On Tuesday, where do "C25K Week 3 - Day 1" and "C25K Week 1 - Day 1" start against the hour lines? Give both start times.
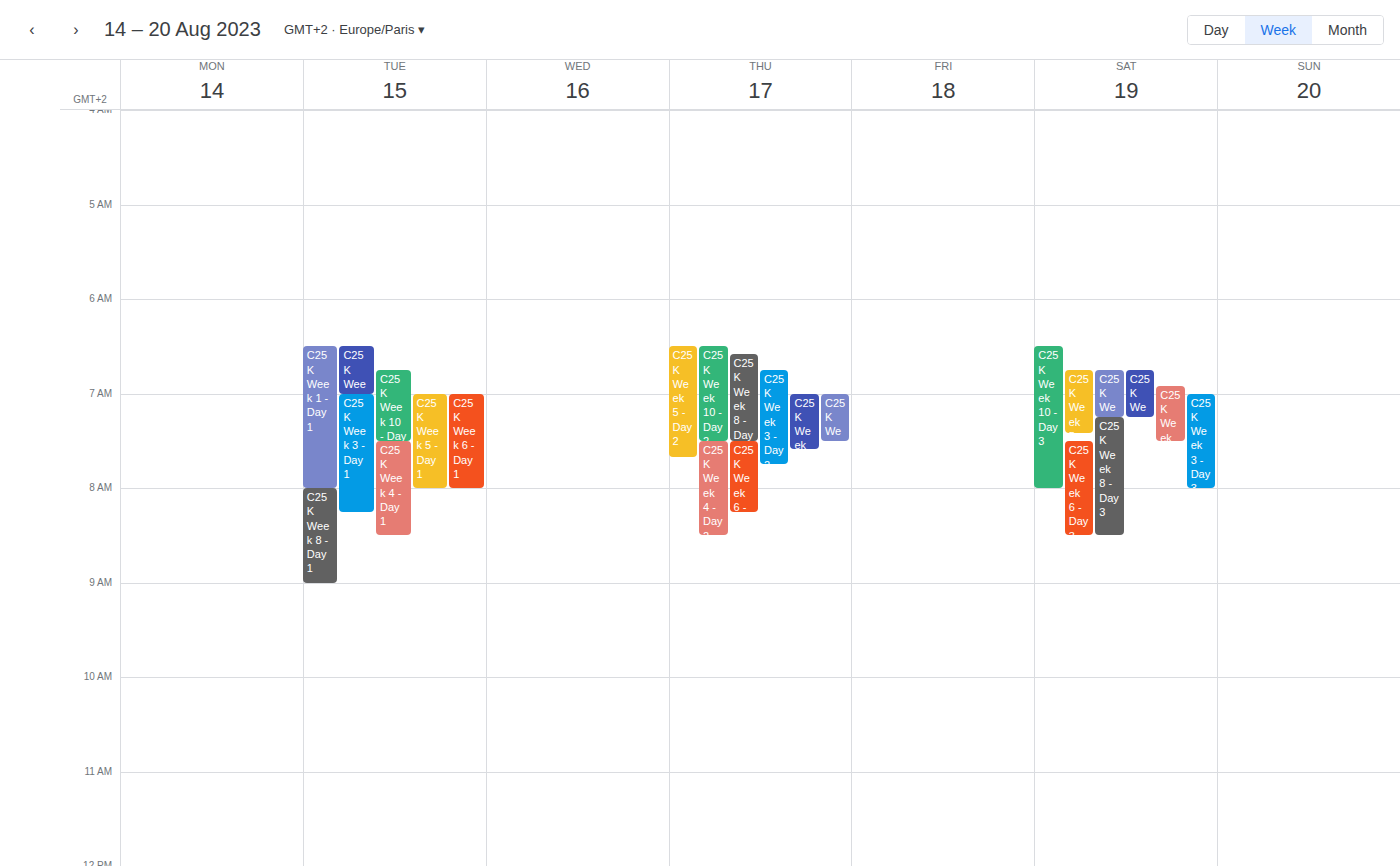
"C25K Week 3 - Day 1": 7:00 AM, exactly on the 7 AM line. "C25K Week 1 - Day 1": 6:30 AM, halfway between the 6 AM and 7 AM lines.